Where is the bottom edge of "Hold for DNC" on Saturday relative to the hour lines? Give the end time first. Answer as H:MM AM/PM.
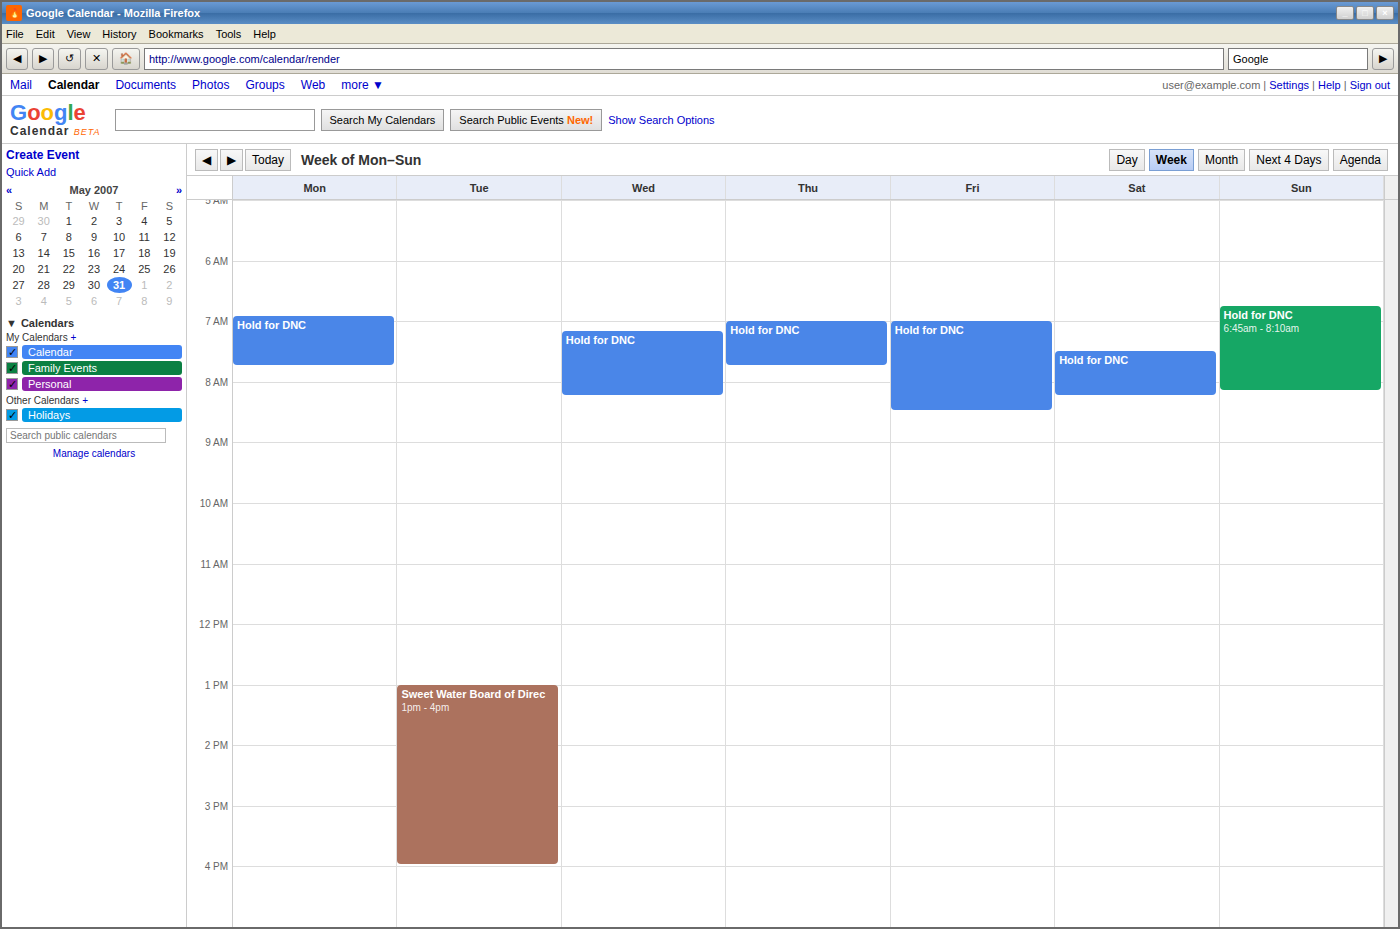
8:15 AM -- neither: a quarter of the way from the 8 AM line to the 9 AM line.